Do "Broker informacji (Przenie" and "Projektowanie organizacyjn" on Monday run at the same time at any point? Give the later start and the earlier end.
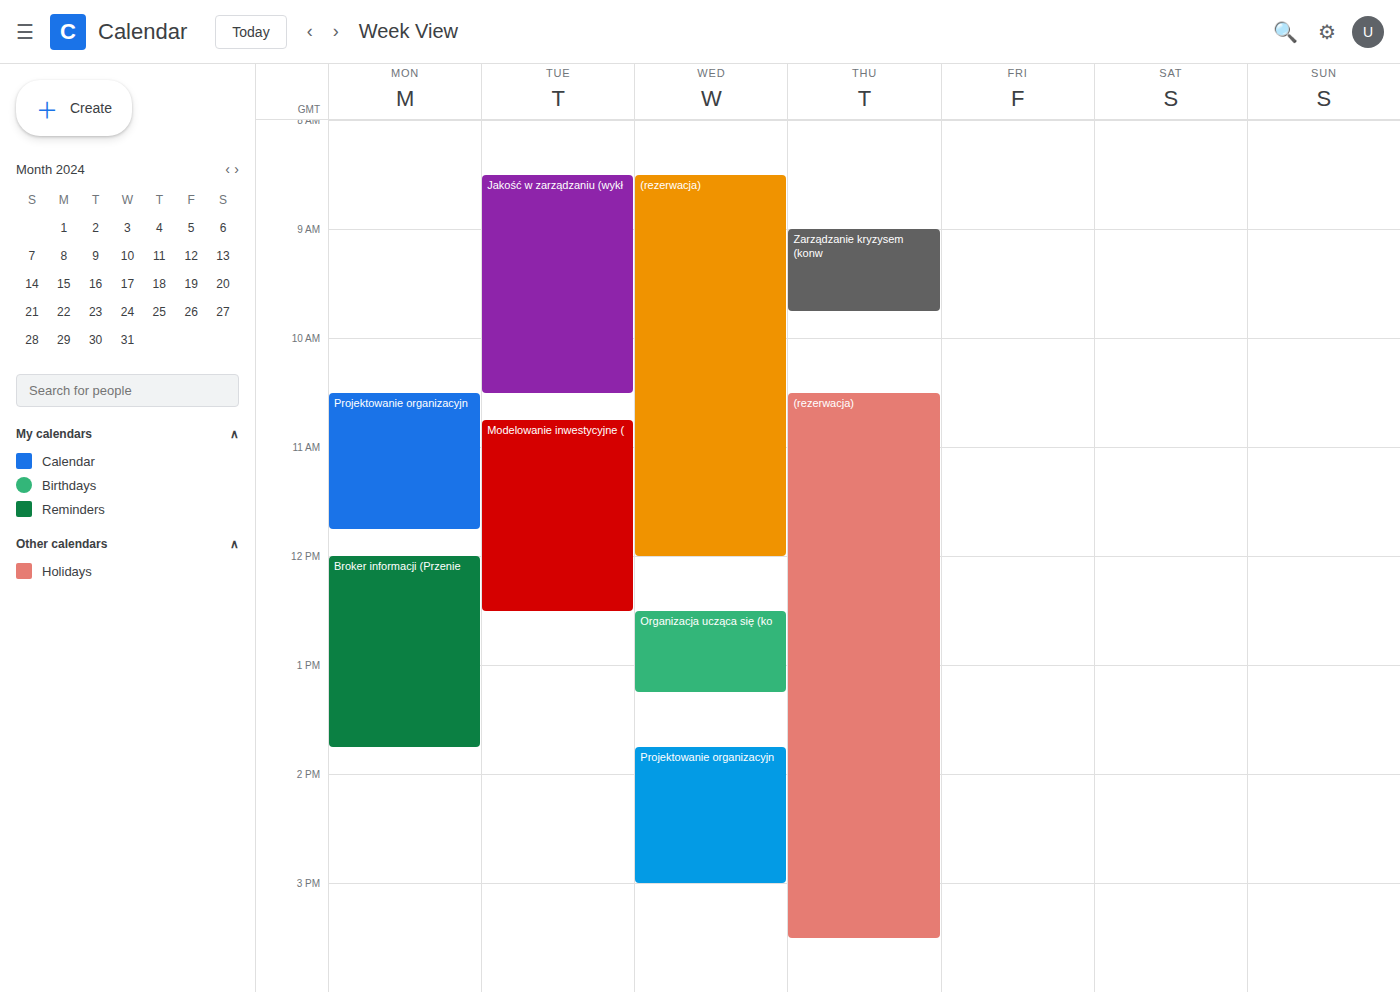
"Projektowanie organizacyjn" ends at 11:45 AM and "Broker informacji (Przenie" starts at 12:00 PM -- no overlap.